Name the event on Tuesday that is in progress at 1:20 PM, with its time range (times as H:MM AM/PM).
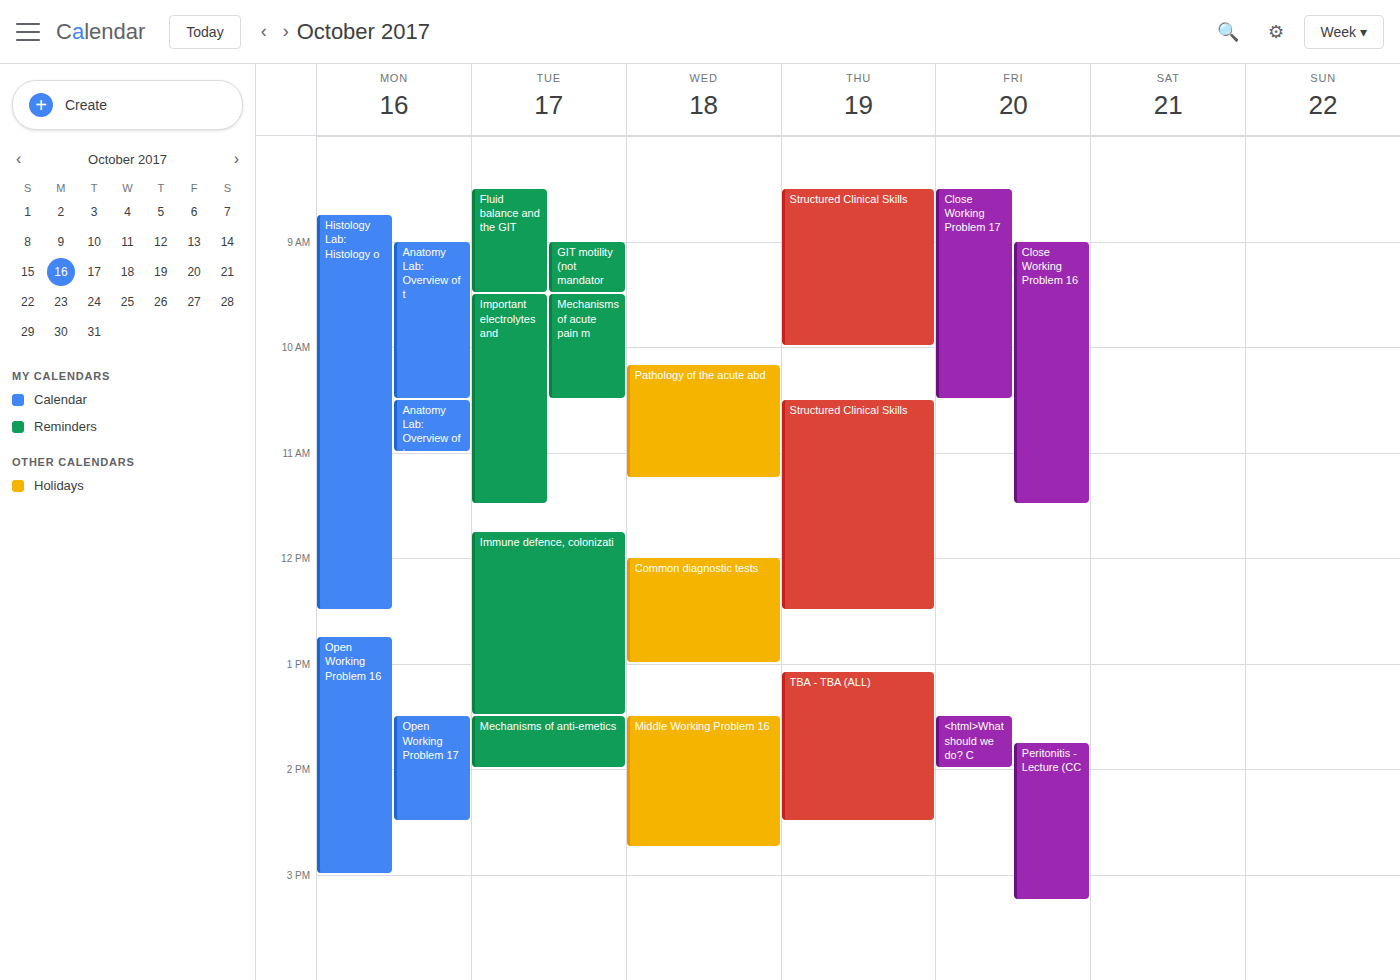
"Immune defence, colonizati", 11:45 AM to 1:30 PM